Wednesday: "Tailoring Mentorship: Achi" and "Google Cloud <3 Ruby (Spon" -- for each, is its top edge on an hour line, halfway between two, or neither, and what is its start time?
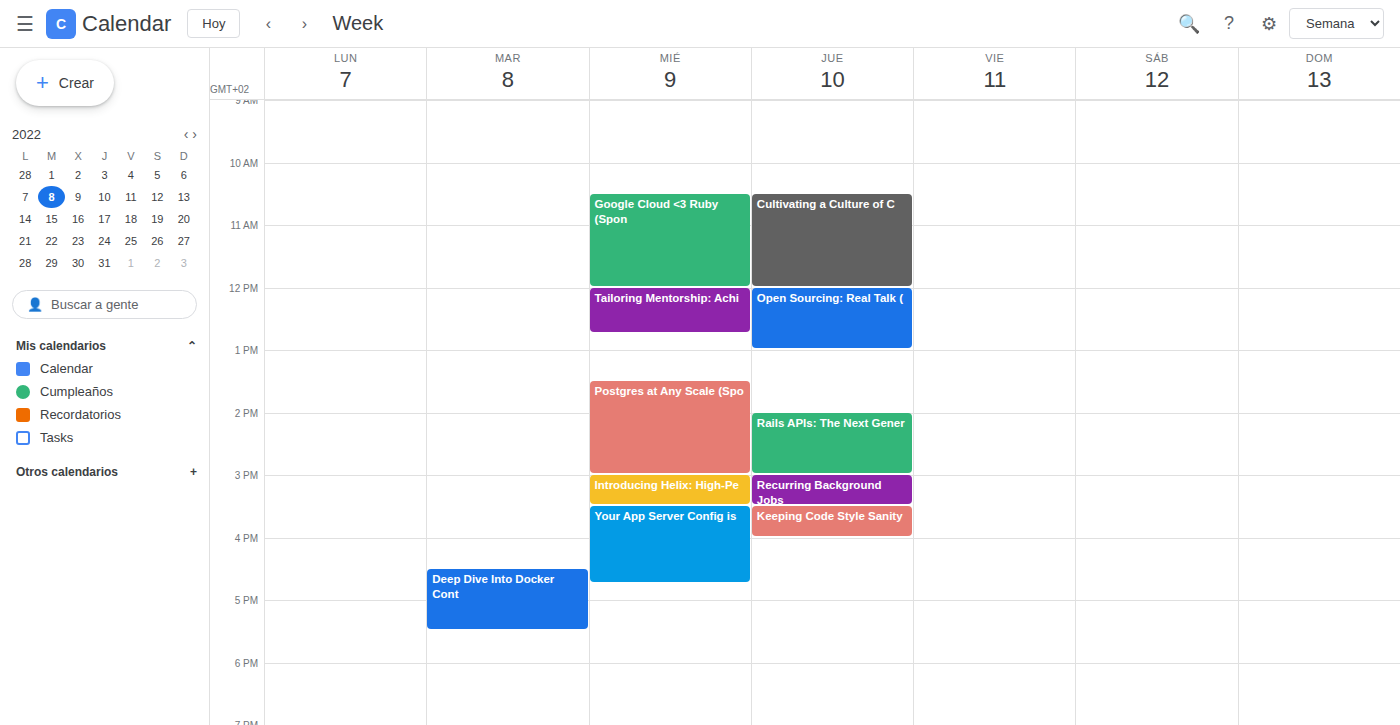
"Tailoring Mentorship: Achi": 12:00 PM, exactly on the 12 PM line. "Google Cloud <3 Ruby (Spon": 10:30 AM, halfway between the 10 AM and 11 AM lines.